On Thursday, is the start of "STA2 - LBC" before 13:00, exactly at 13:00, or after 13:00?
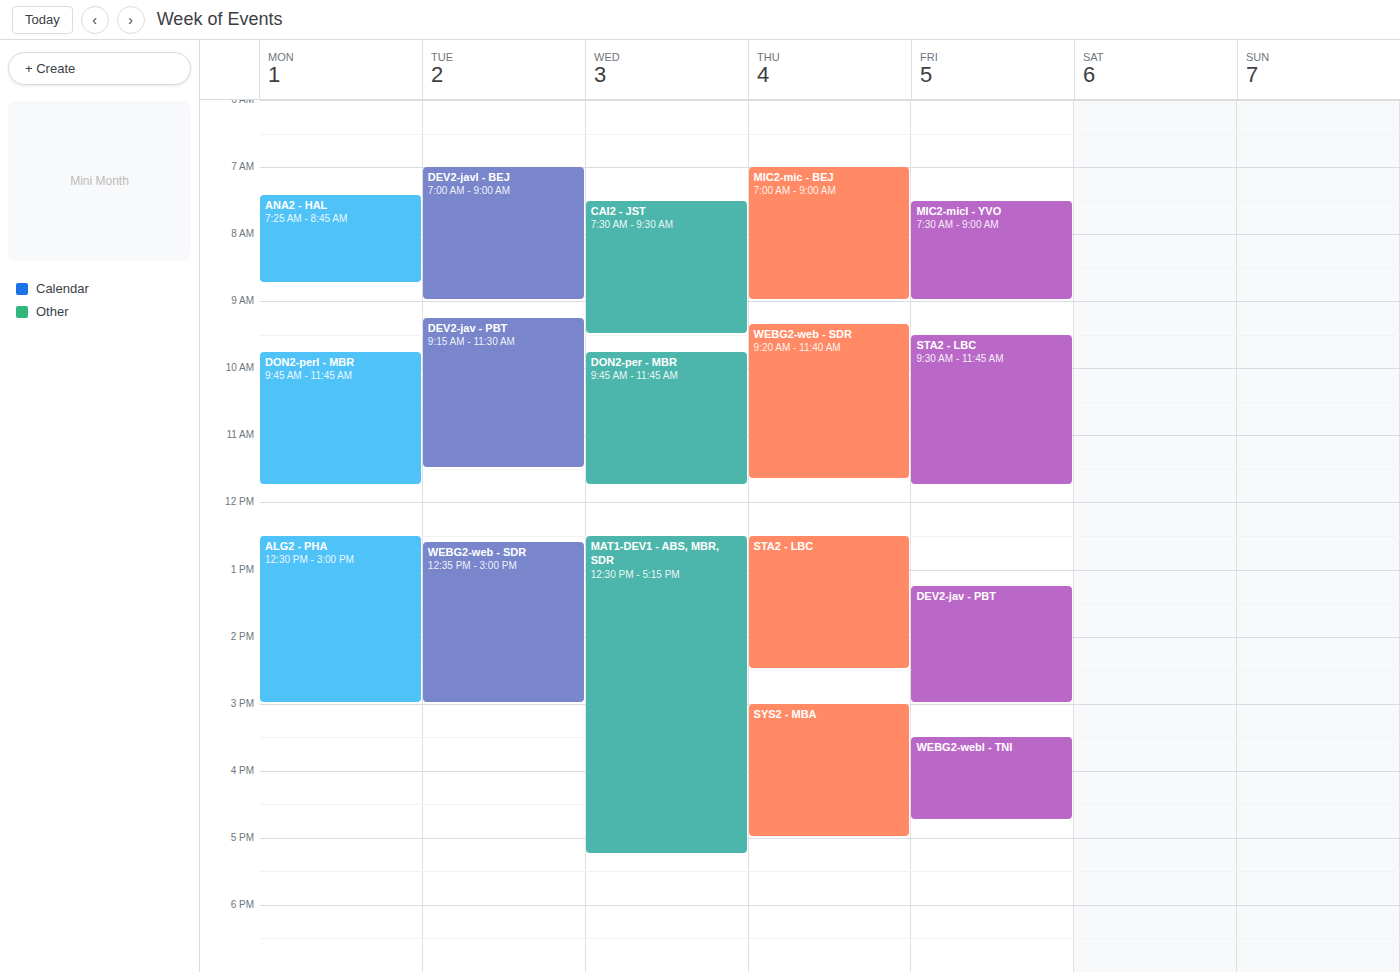
12:30 -- before 13:00, 30 minutes above the 13:00 line.